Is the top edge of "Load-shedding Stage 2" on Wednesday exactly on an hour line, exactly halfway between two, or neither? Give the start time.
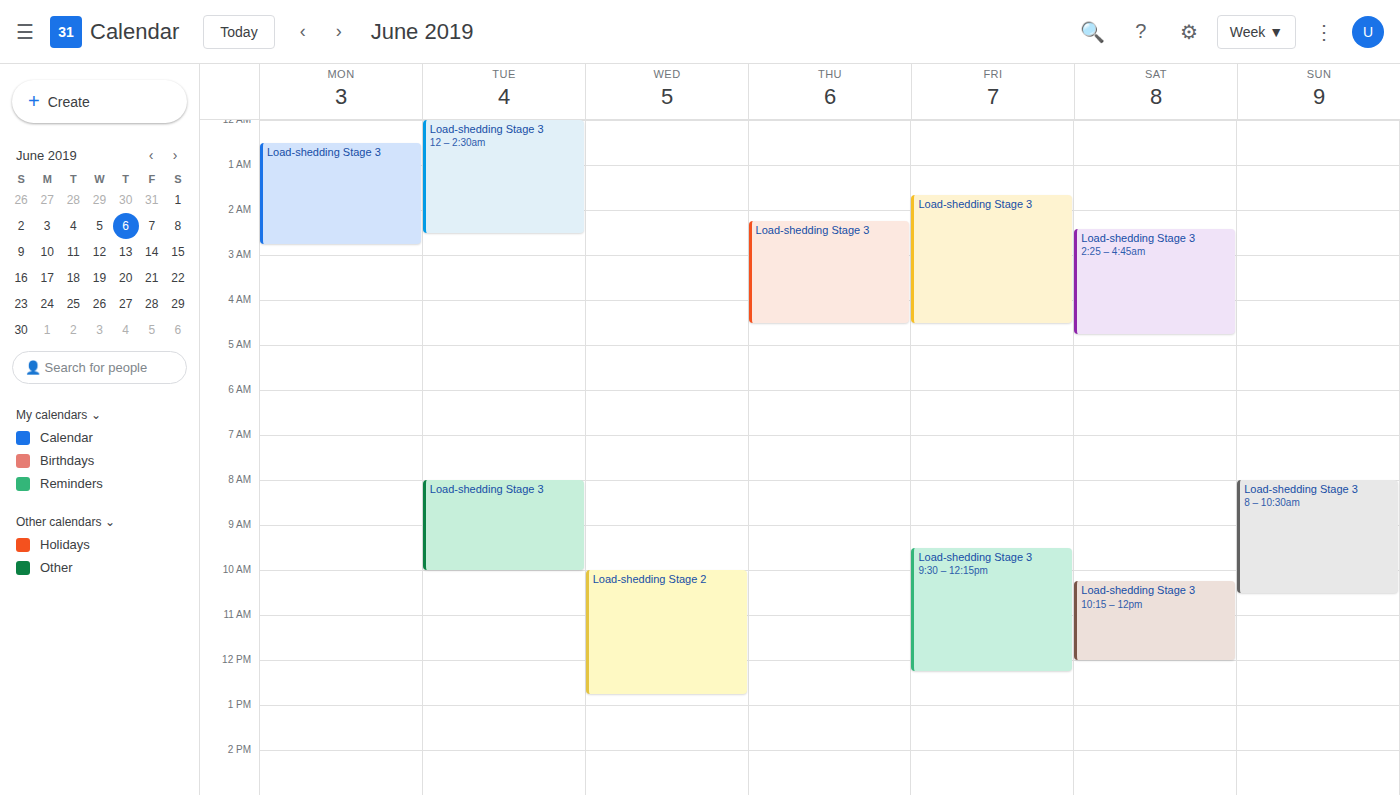
10:00 AM -- exactly on the 10 AM line.